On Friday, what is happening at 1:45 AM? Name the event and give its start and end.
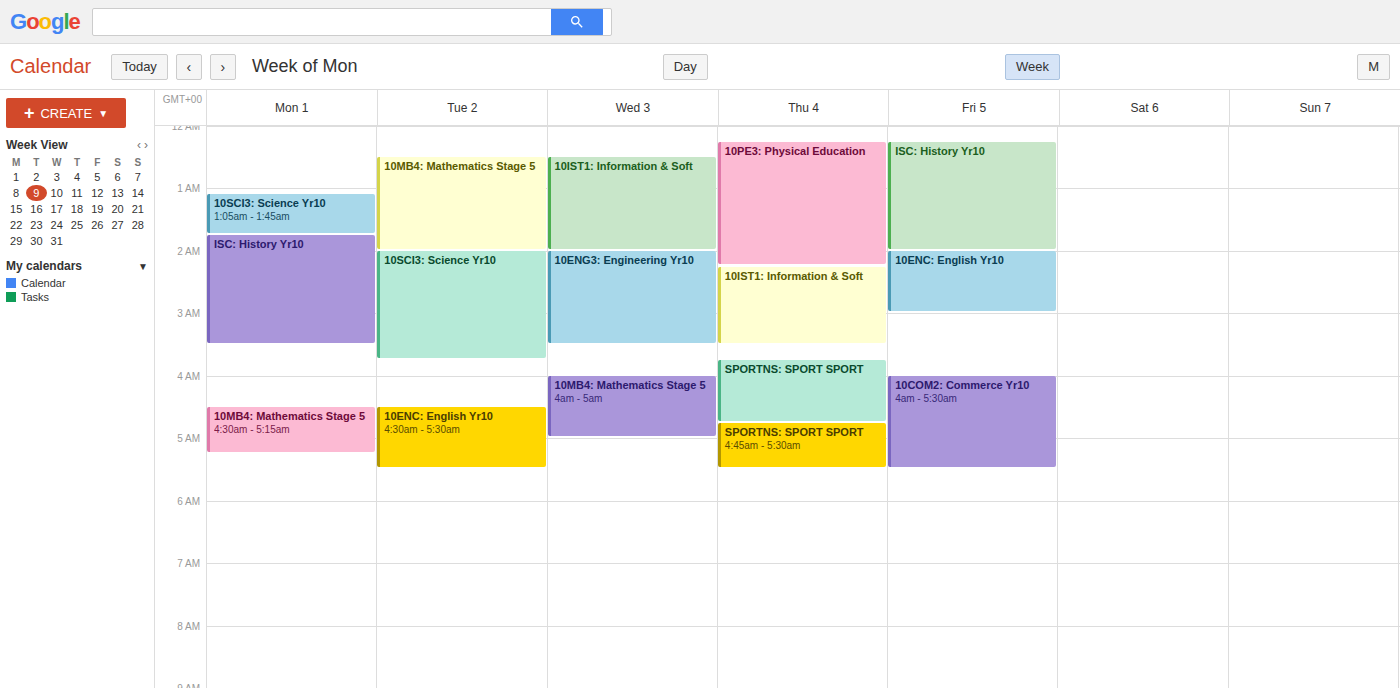
"ISC: History Yr10", 12:15 AM to 2:00 AM